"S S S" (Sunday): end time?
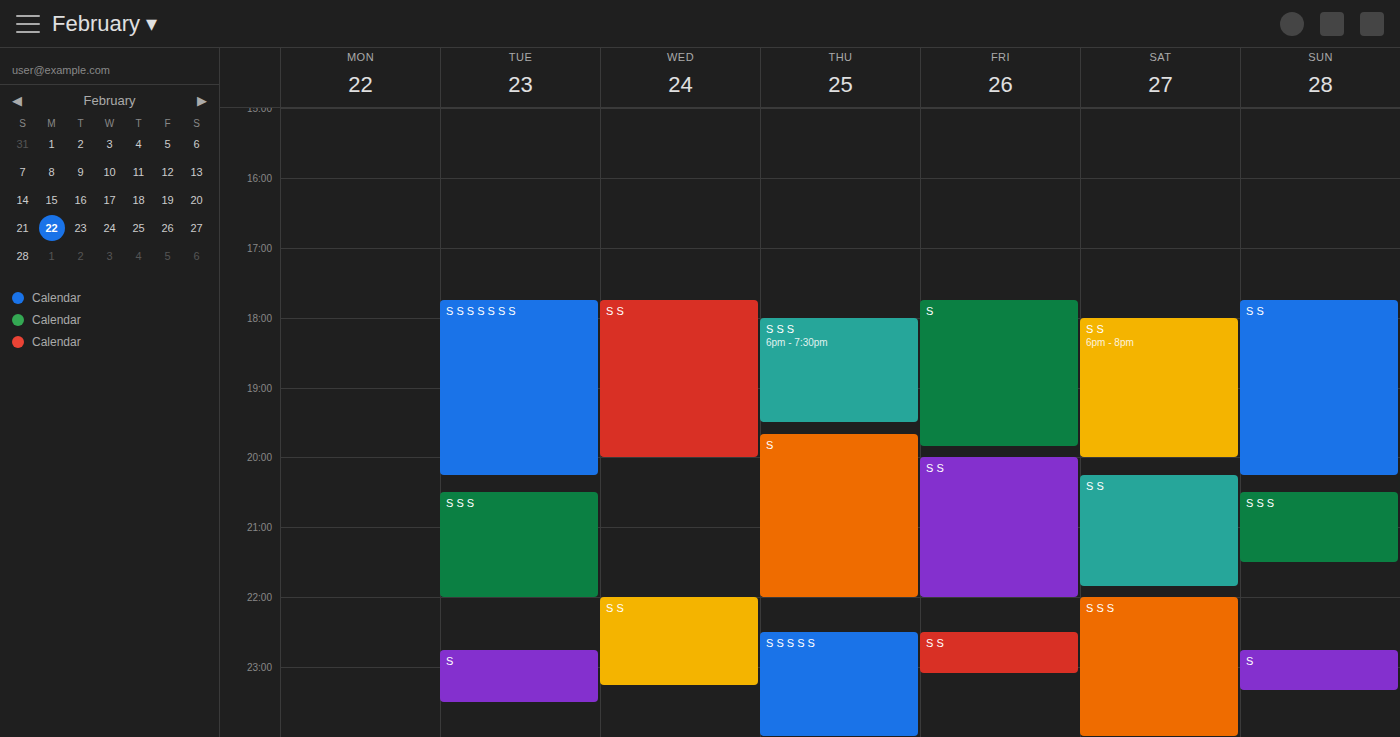
9:30 PM